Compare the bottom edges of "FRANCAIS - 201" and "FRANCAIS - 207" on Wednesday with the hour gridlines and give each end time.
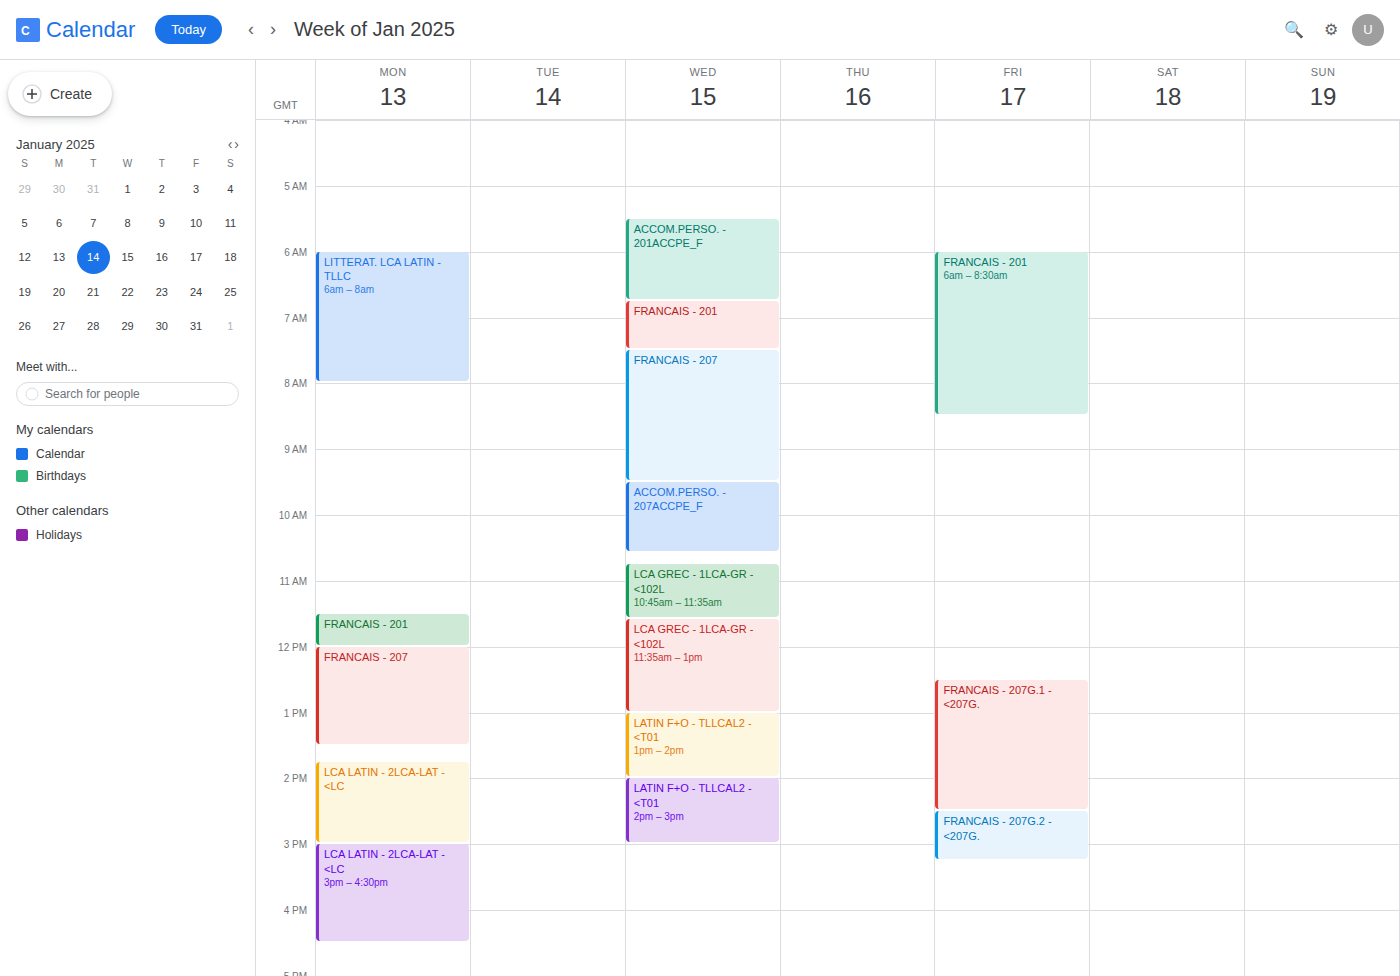
"FRANCAIS - 201": 7:30 AM, halfway between the 7 AM and 8 AM lines. "FRANCAIS - 207": 9:30 AM, halfway between the 9 AM and 10 AM lines.